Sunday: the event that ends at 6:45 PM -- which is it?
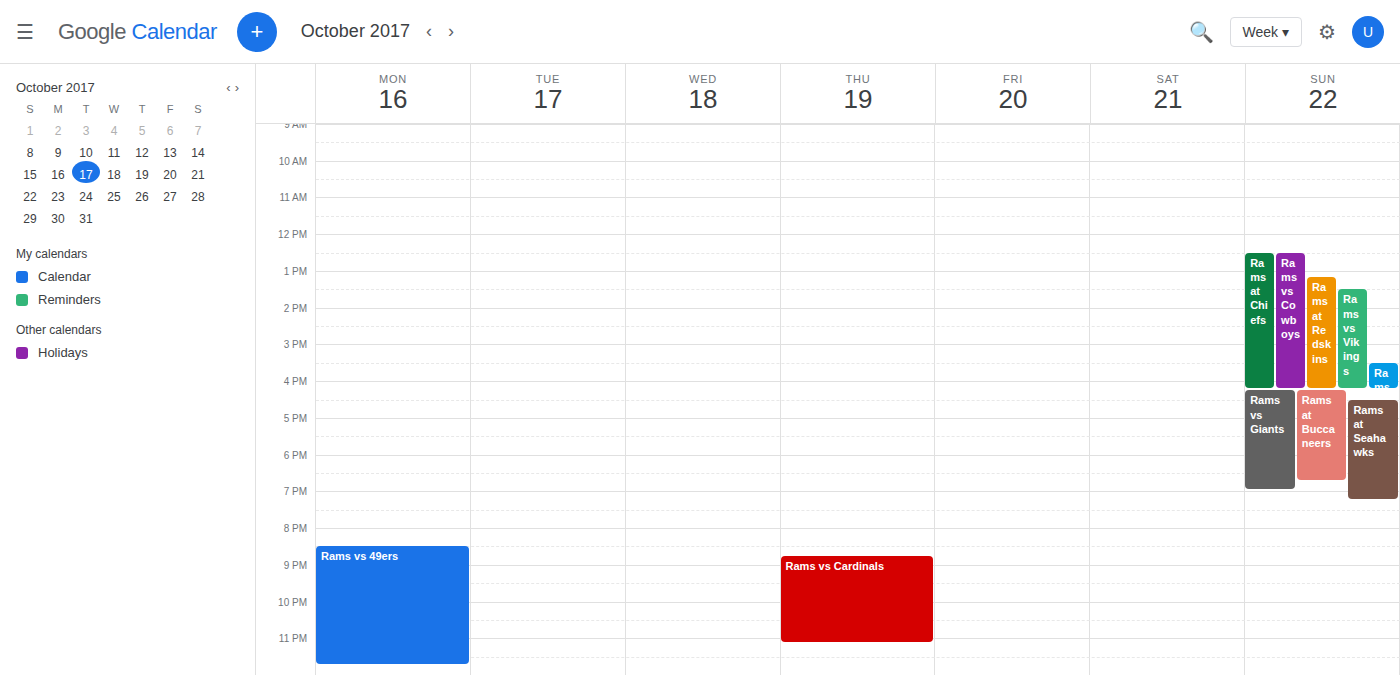
"Rams at Buccaneers"